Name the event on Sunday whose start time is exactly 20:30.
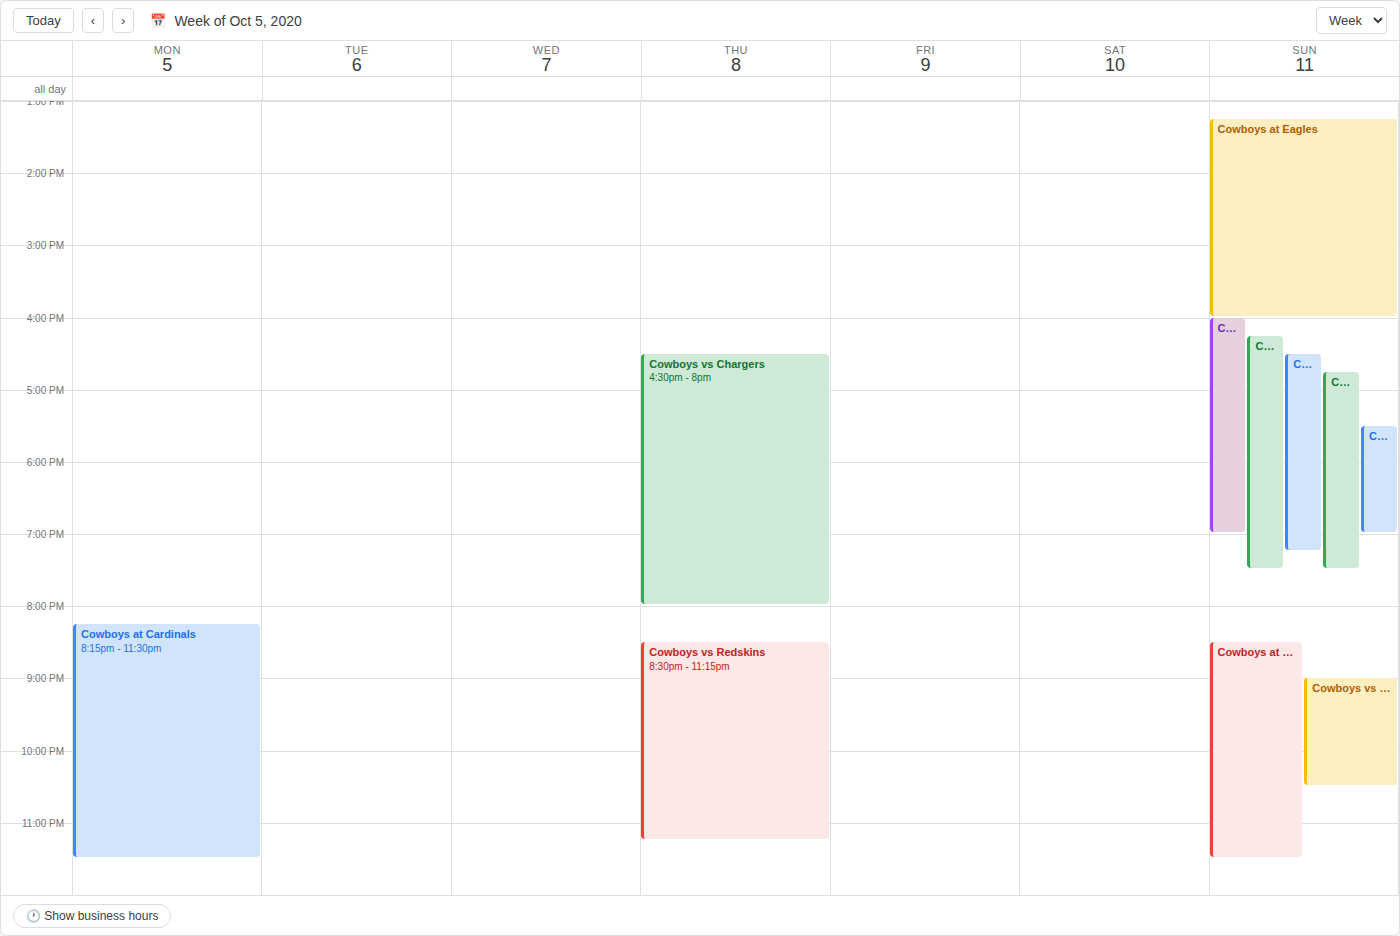
"Cowboys at Raiders"